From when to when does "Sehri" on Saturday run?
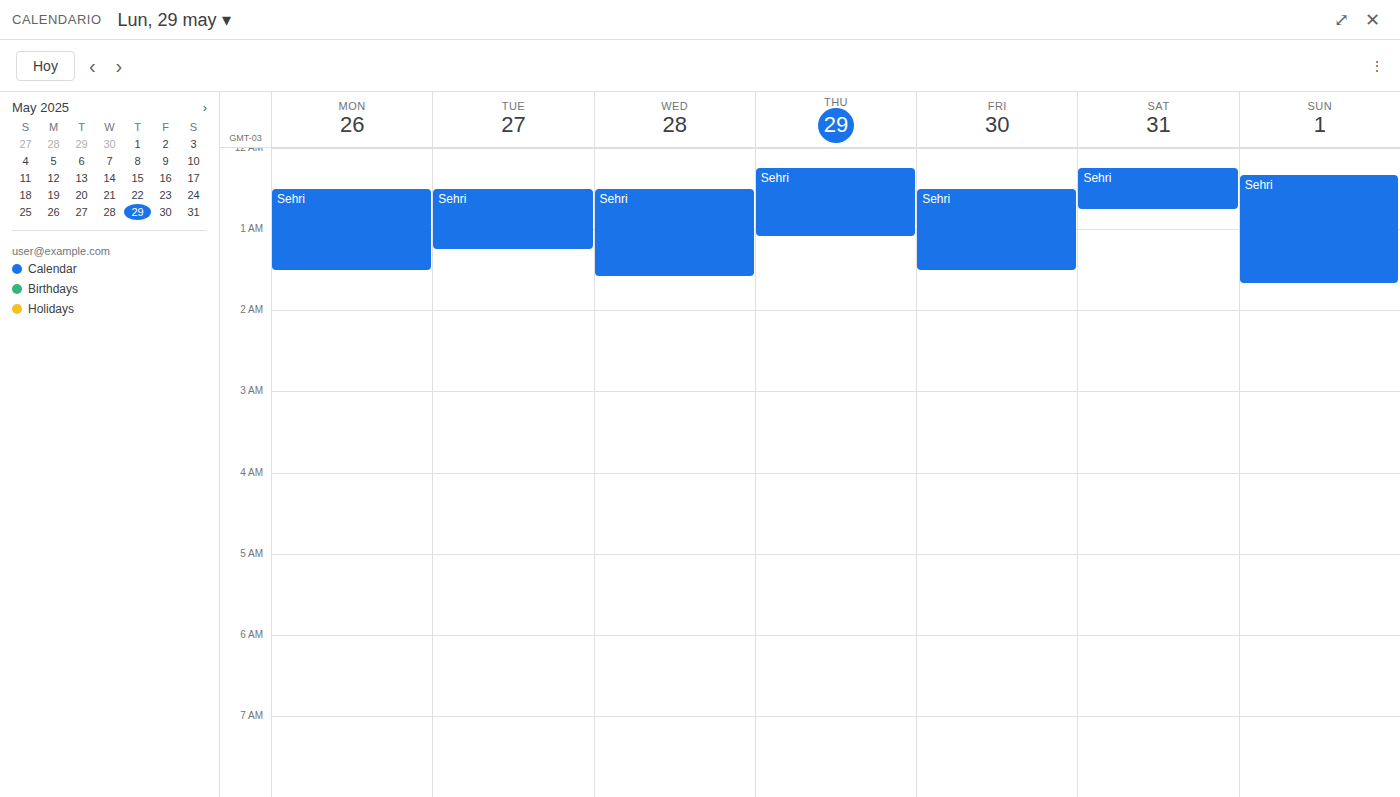
12:15 AM to 12:45 AM